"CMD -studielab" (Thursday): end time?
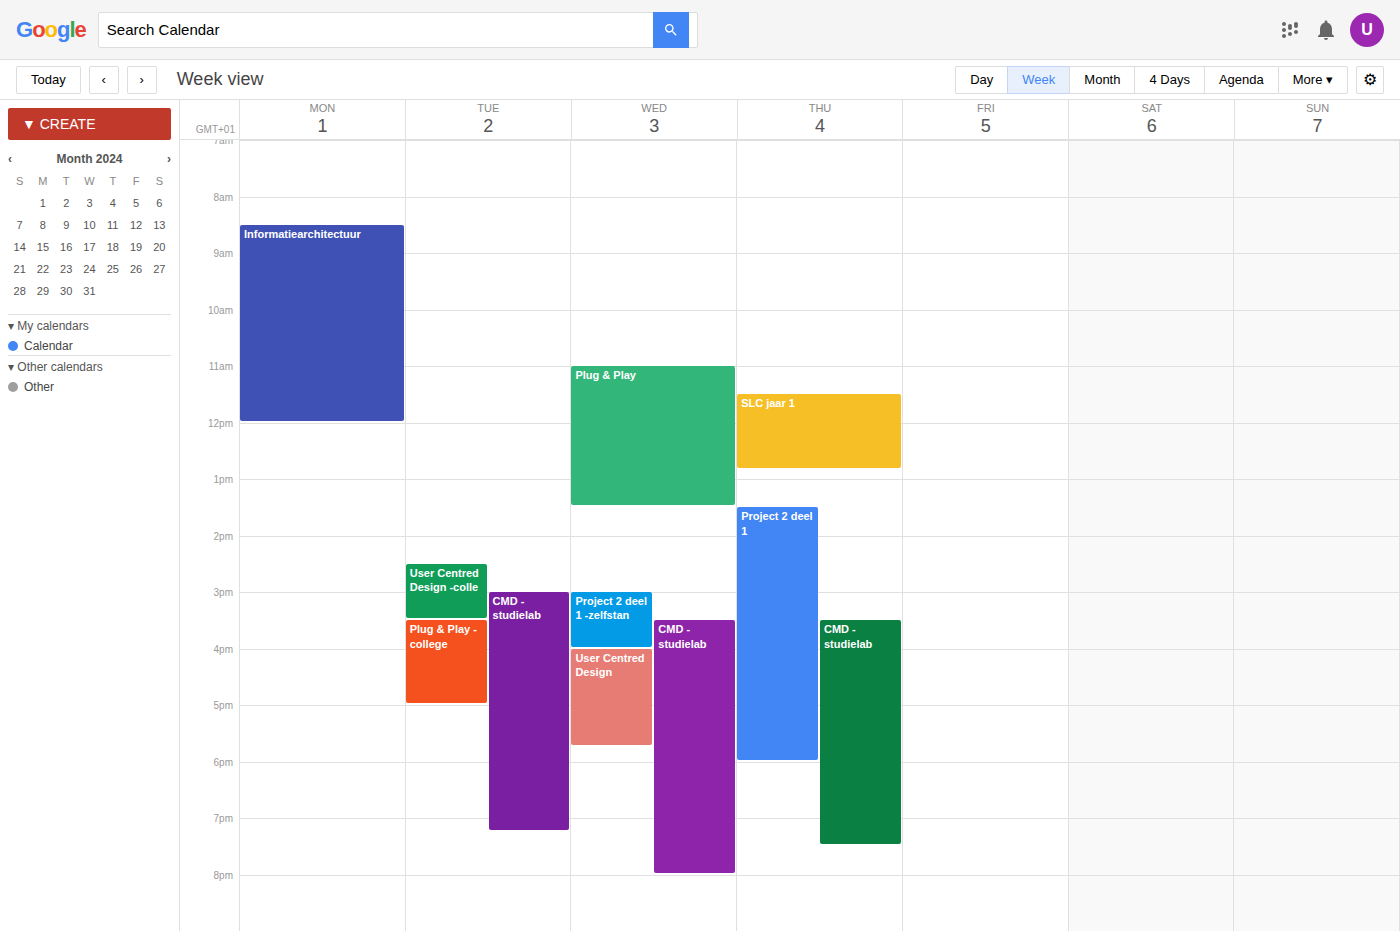
7:30 PM